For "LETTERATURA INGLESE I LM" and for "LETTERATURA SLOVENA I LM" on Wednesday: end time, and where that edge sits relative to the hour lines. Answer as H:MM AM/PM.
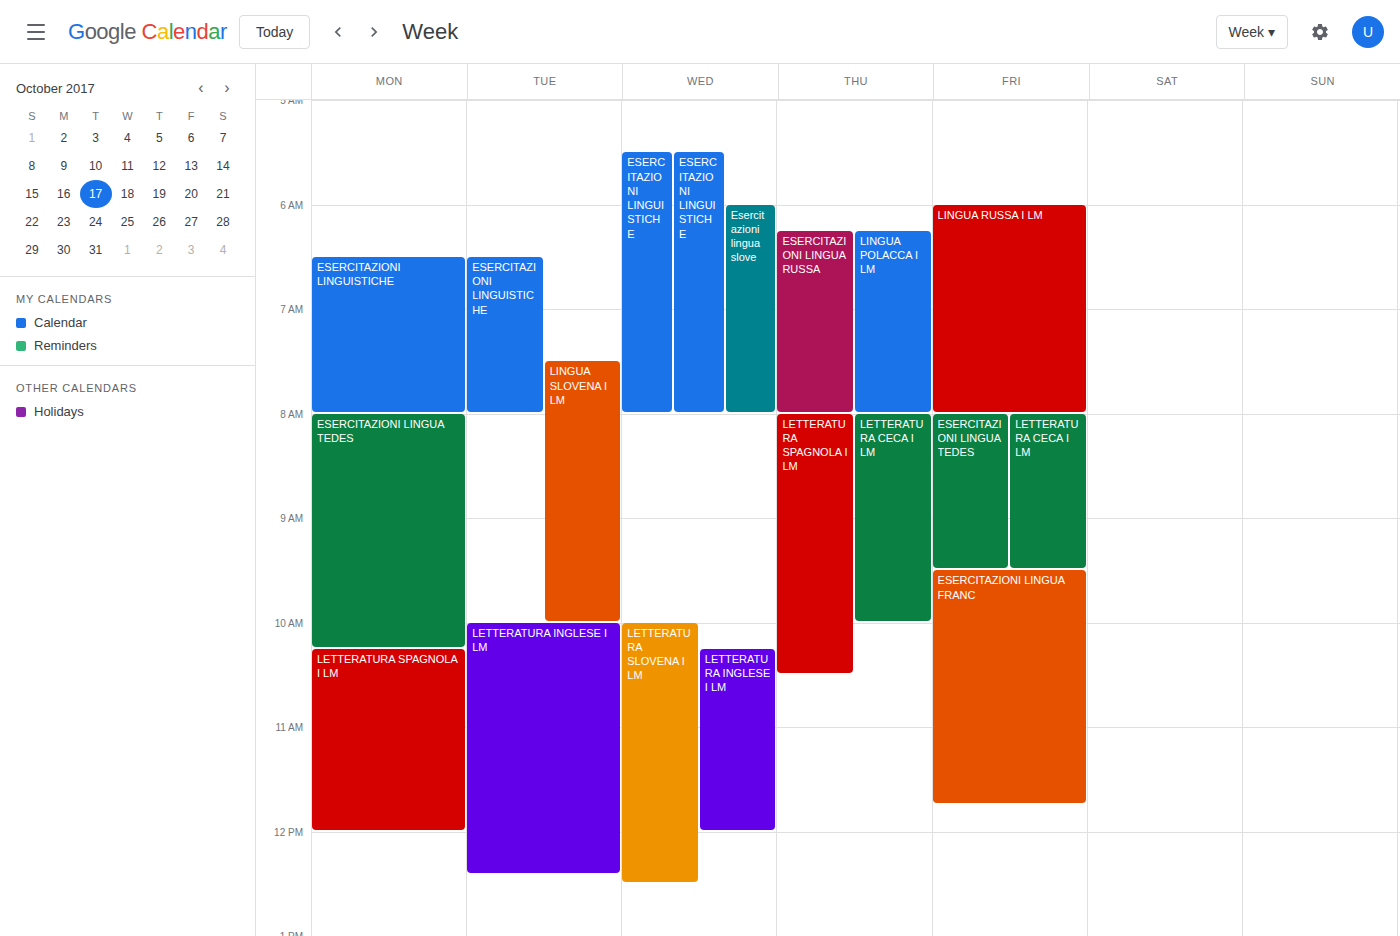
"LETTERATURA INGLESE I LM": 12:00 PM, exactly on the 12 PM line. "LETTERATURA SLOVENA I LM": 12:30 PM, halfway between the 12 PM and 1 PM lines.